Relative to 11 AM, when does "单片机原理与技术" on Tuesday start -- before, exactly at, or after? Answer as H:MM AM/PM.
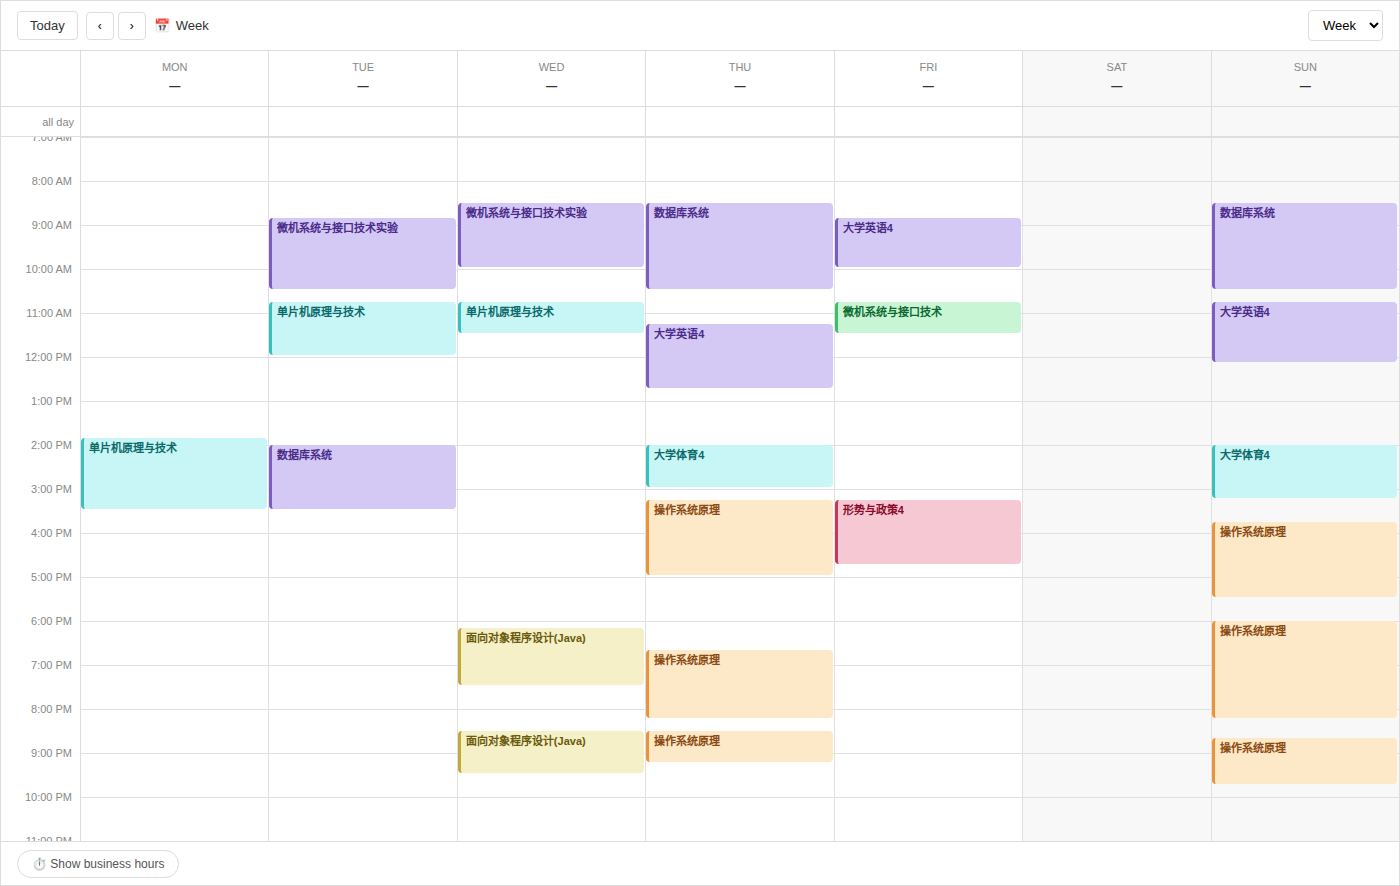
10:45 AM -- before 11 AM, 15 minutes above the 11 AM line.